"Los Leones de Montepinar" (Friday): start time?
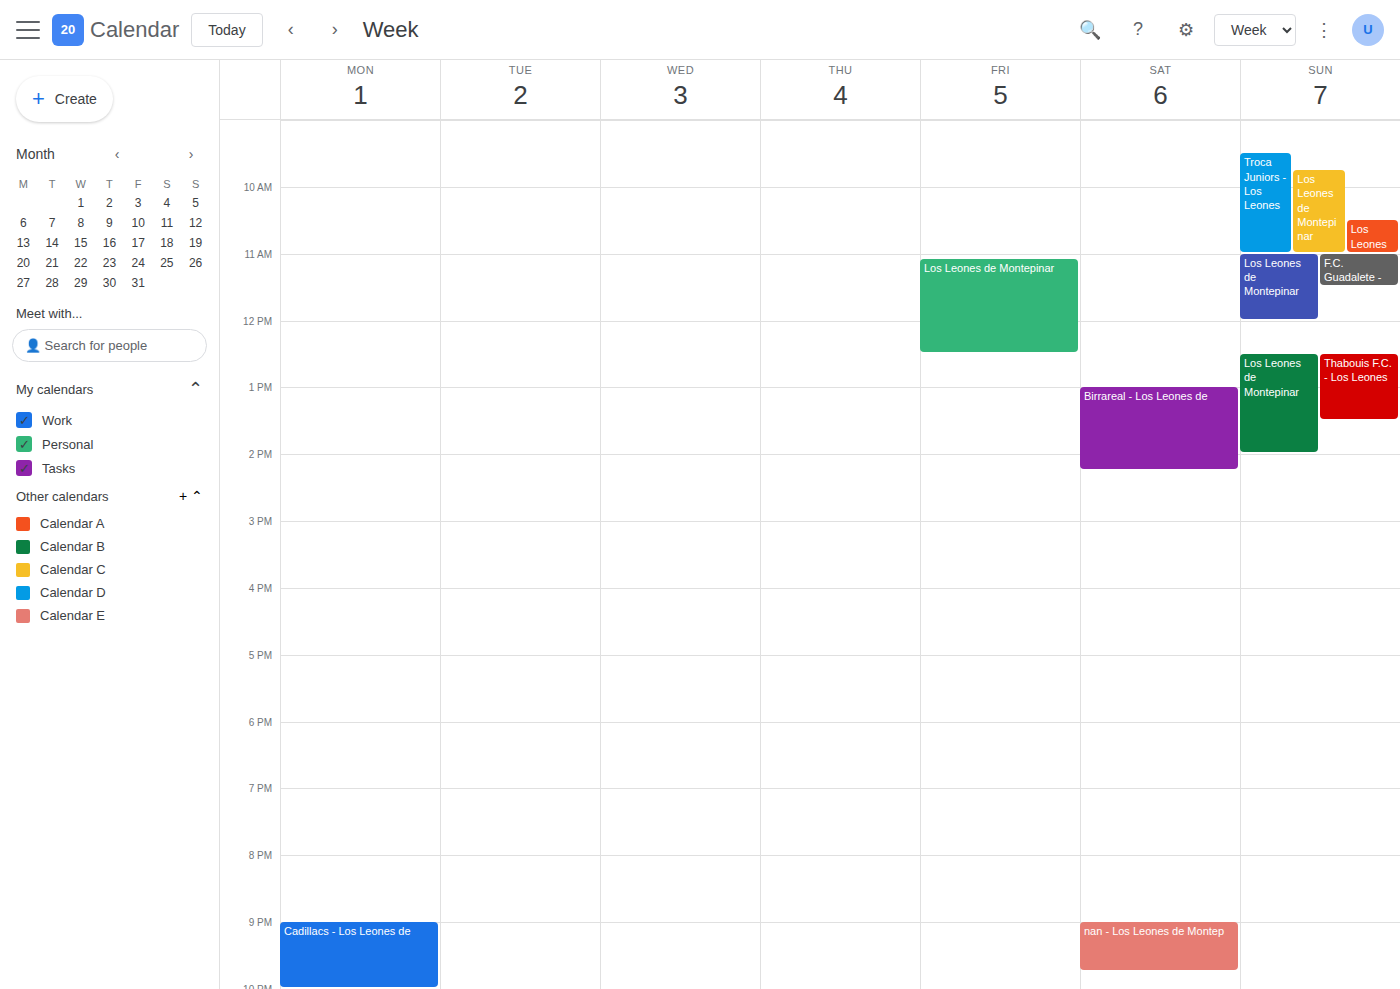
11:05 AM